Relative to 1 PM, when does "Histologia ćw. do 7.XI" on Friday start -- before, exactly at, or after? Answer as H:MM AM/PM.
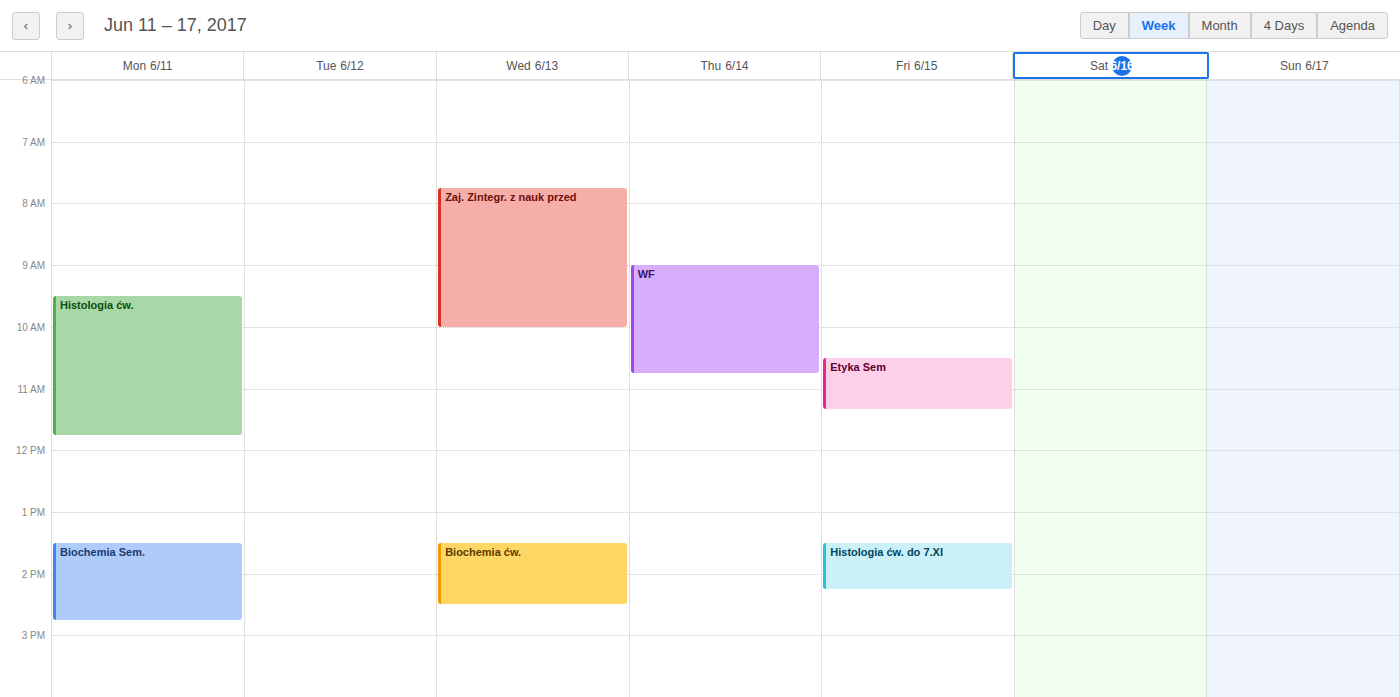
1:30 PM -- after 1 PM, 30 minutes below the 1 PM line.